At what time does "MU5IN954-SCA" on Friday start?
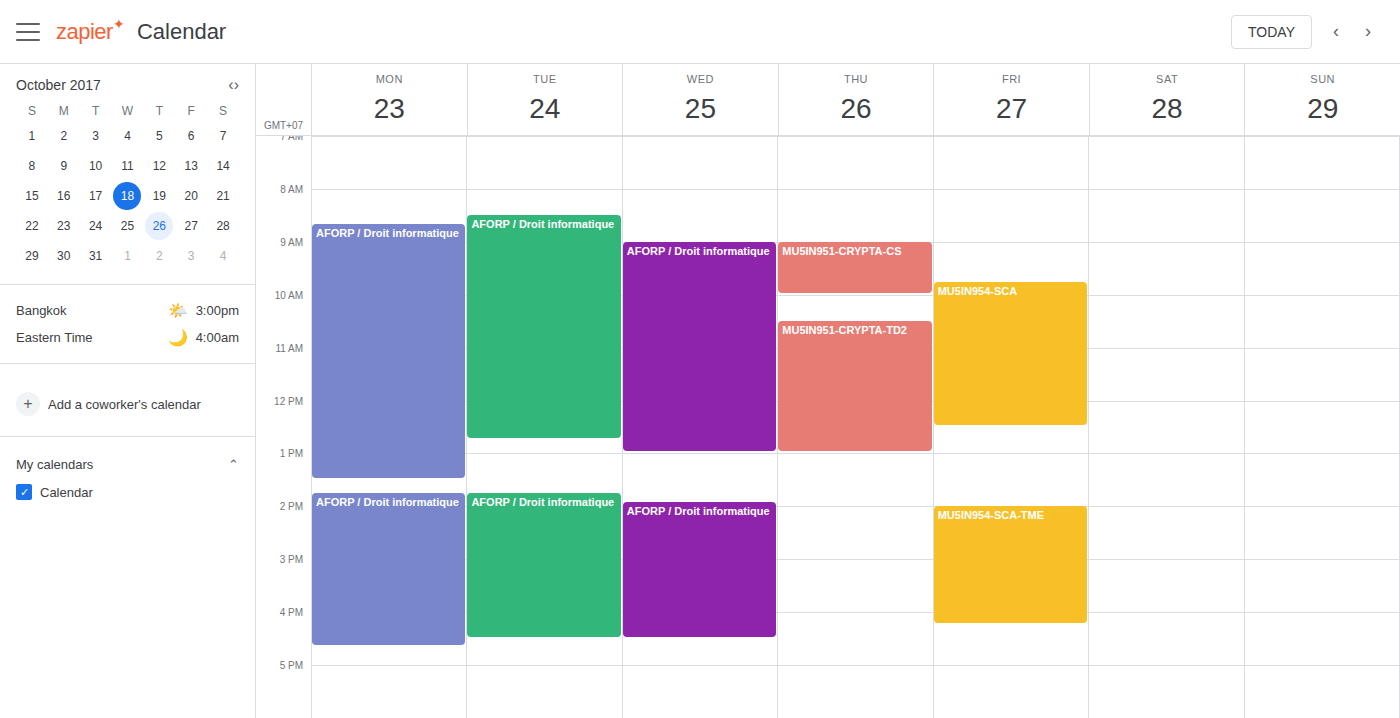
9:45 AM